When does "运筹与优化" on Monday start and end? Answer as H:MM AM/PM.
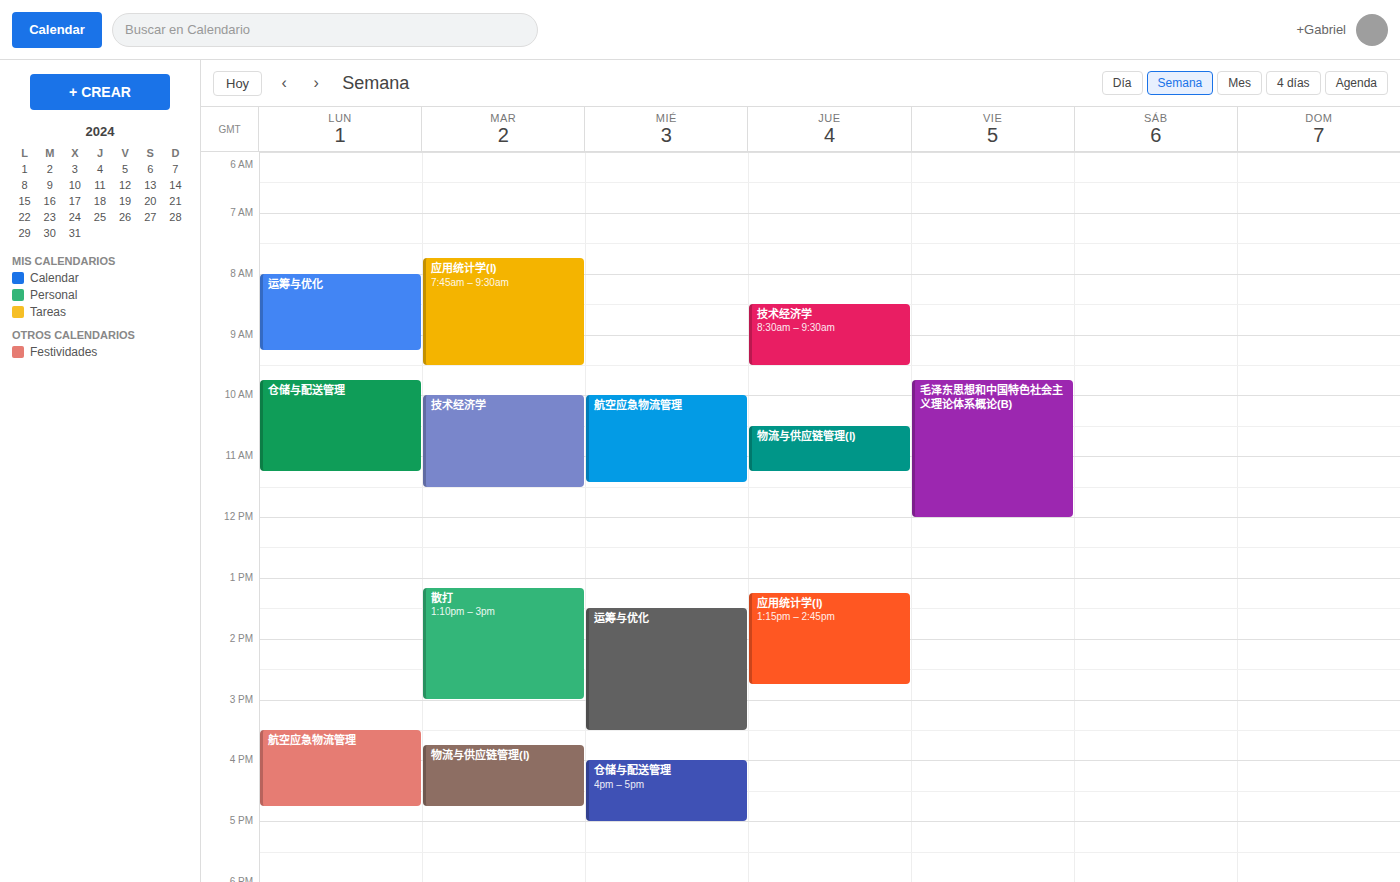
8:00 AM to 9:15 AM